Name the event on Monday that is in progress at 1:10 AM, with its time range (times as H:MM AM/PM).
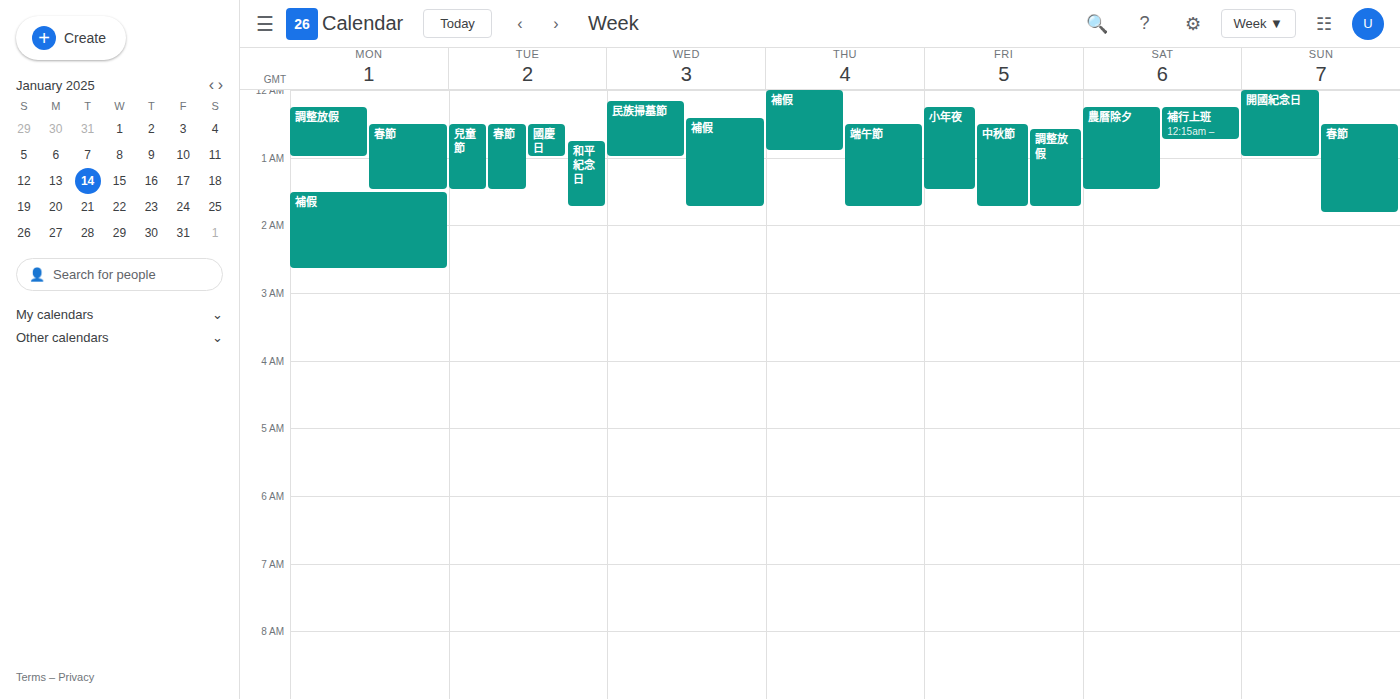
"春節", 12:30 AM to 1:30 AM